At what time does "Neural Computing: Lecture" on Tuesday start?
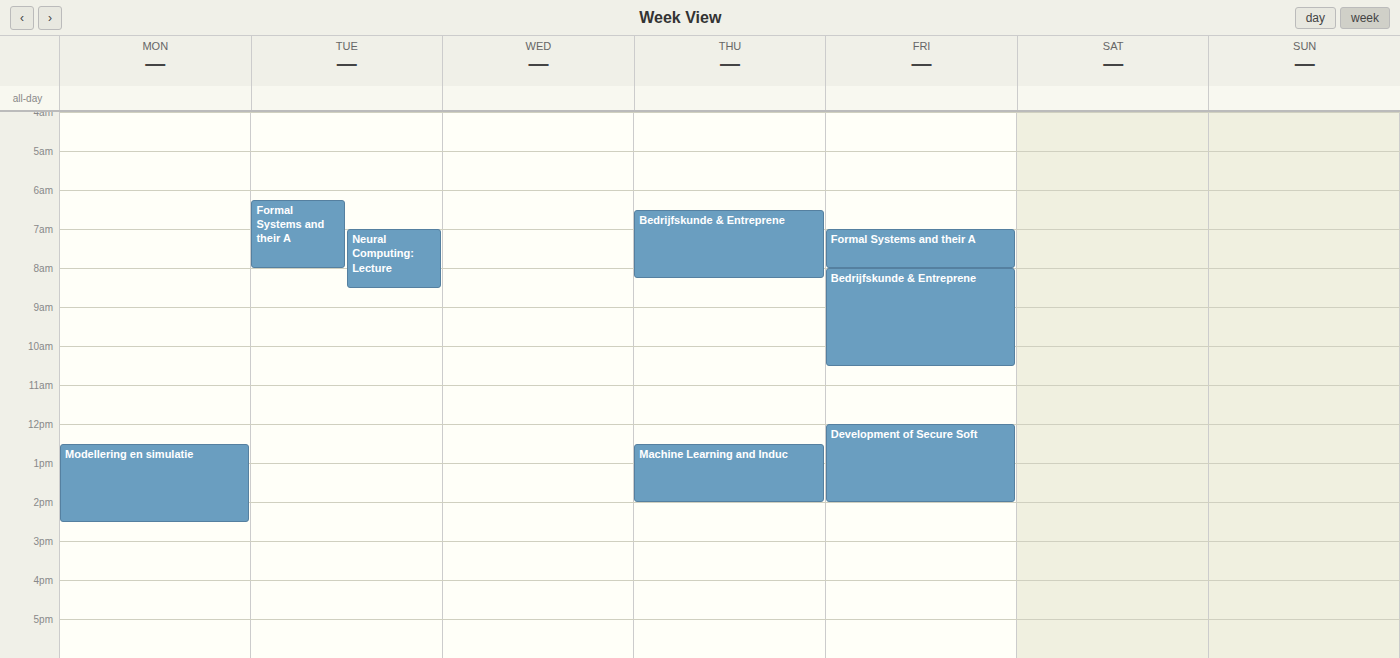
7:00 AM